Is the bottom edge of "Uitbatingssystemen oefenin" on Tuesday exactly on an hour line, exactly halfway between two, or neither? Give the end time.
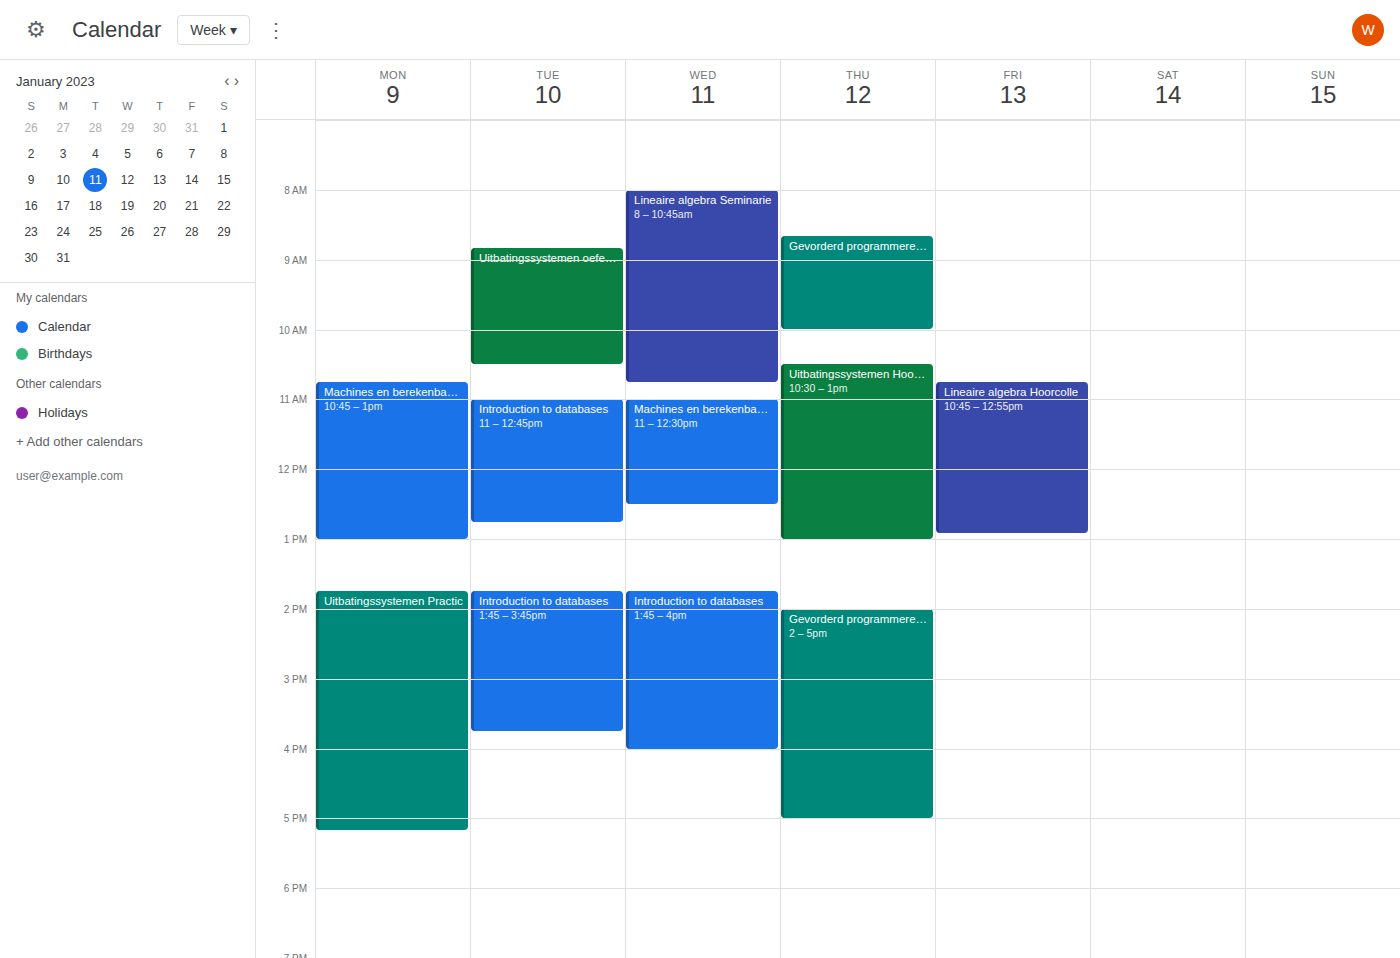
10:30 -- halfway between the 10:00 and 11:00 lines.